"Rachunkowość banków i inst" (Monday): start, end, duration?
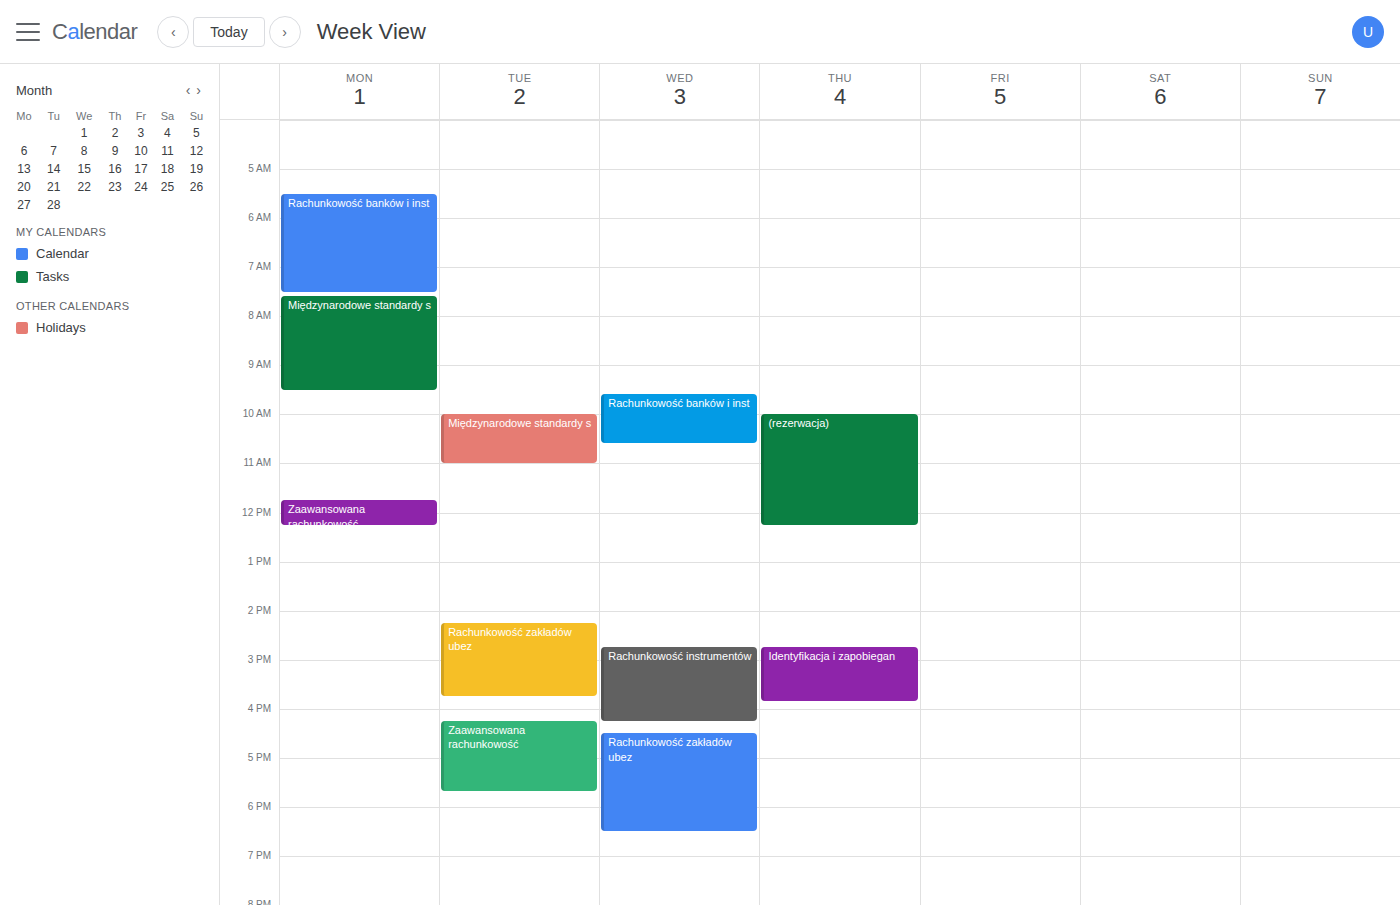
05:30 to 07:30, 2 hours